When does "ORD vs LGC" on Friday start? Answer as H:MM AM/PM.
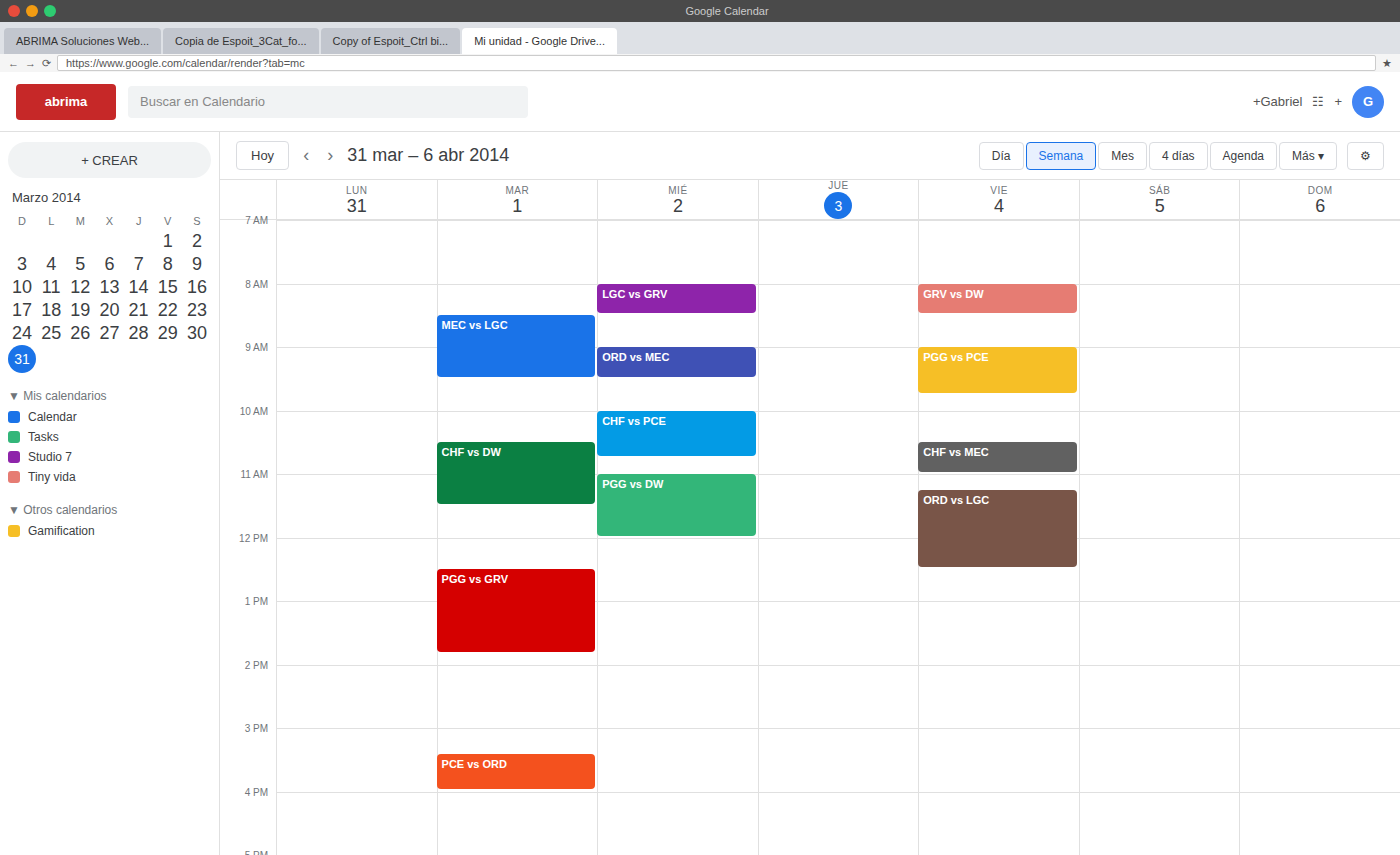
11:15 AM